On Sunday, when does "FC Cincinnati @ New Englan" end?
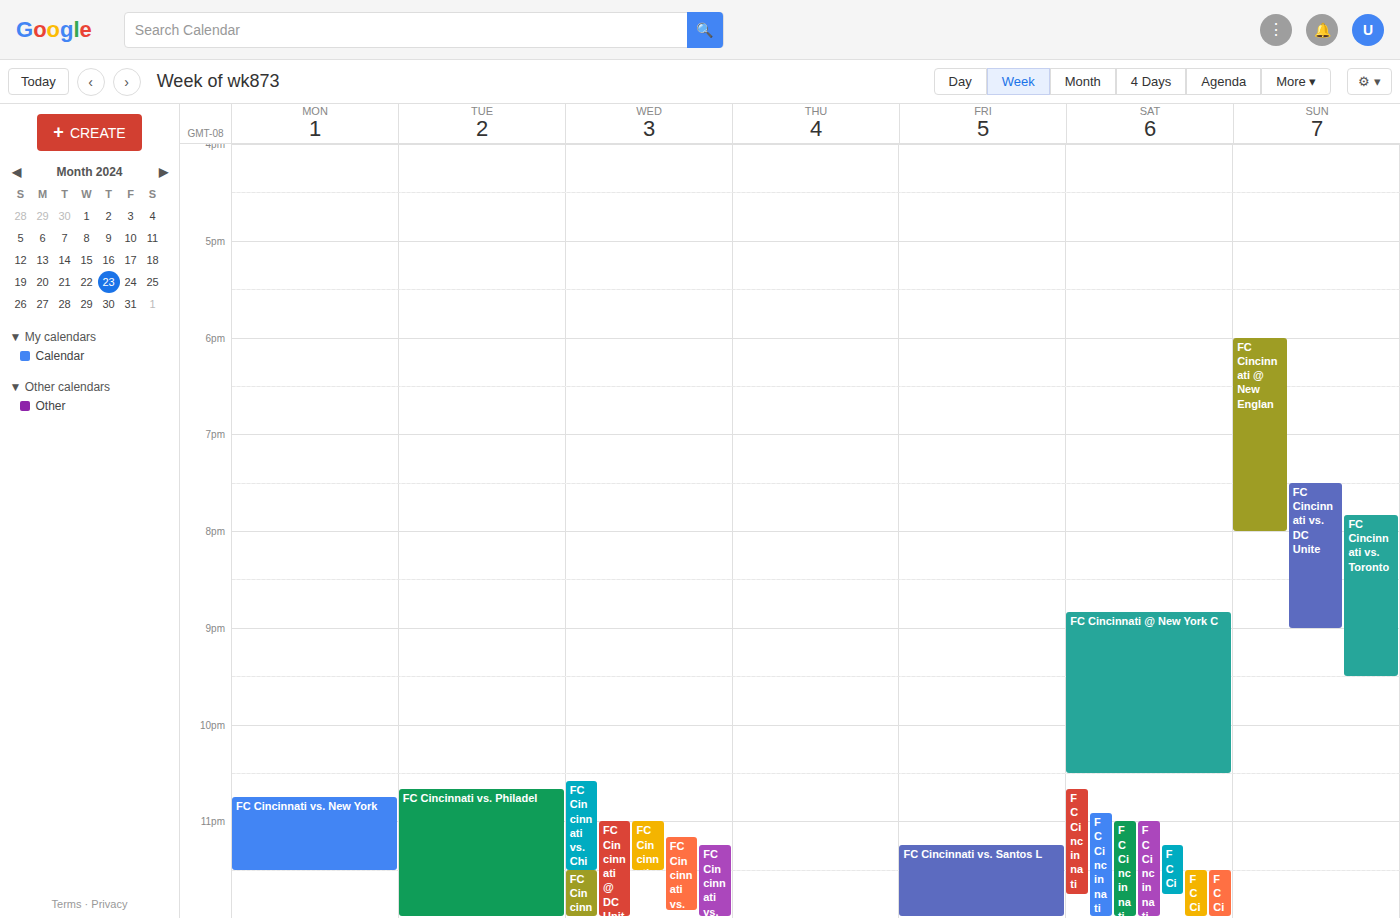
8:00 PM